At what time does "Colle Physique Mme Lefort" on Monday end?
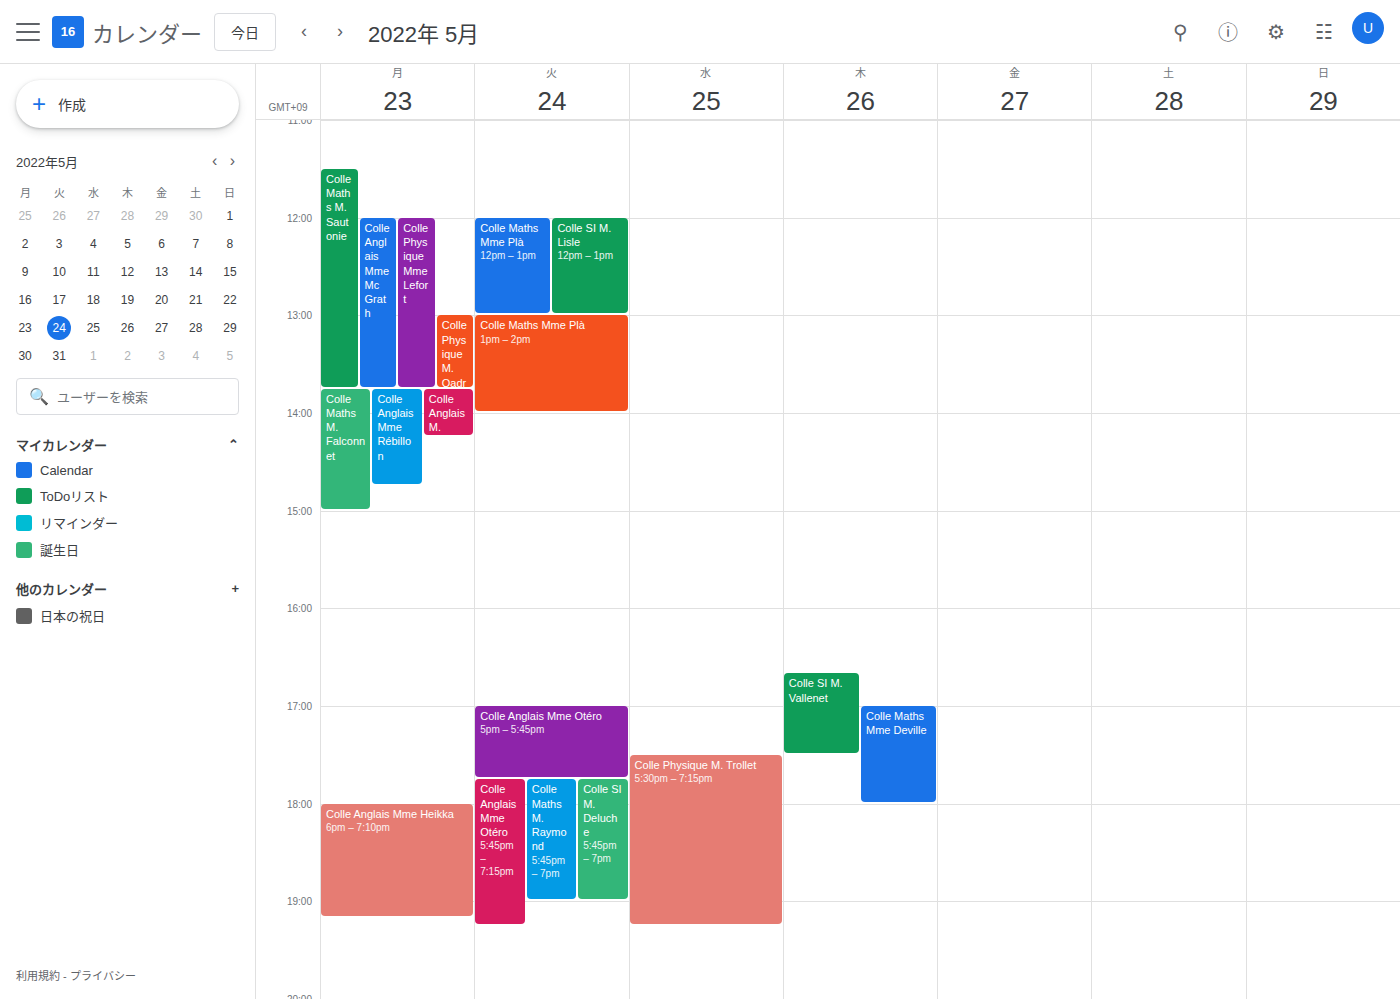
1:45 PM